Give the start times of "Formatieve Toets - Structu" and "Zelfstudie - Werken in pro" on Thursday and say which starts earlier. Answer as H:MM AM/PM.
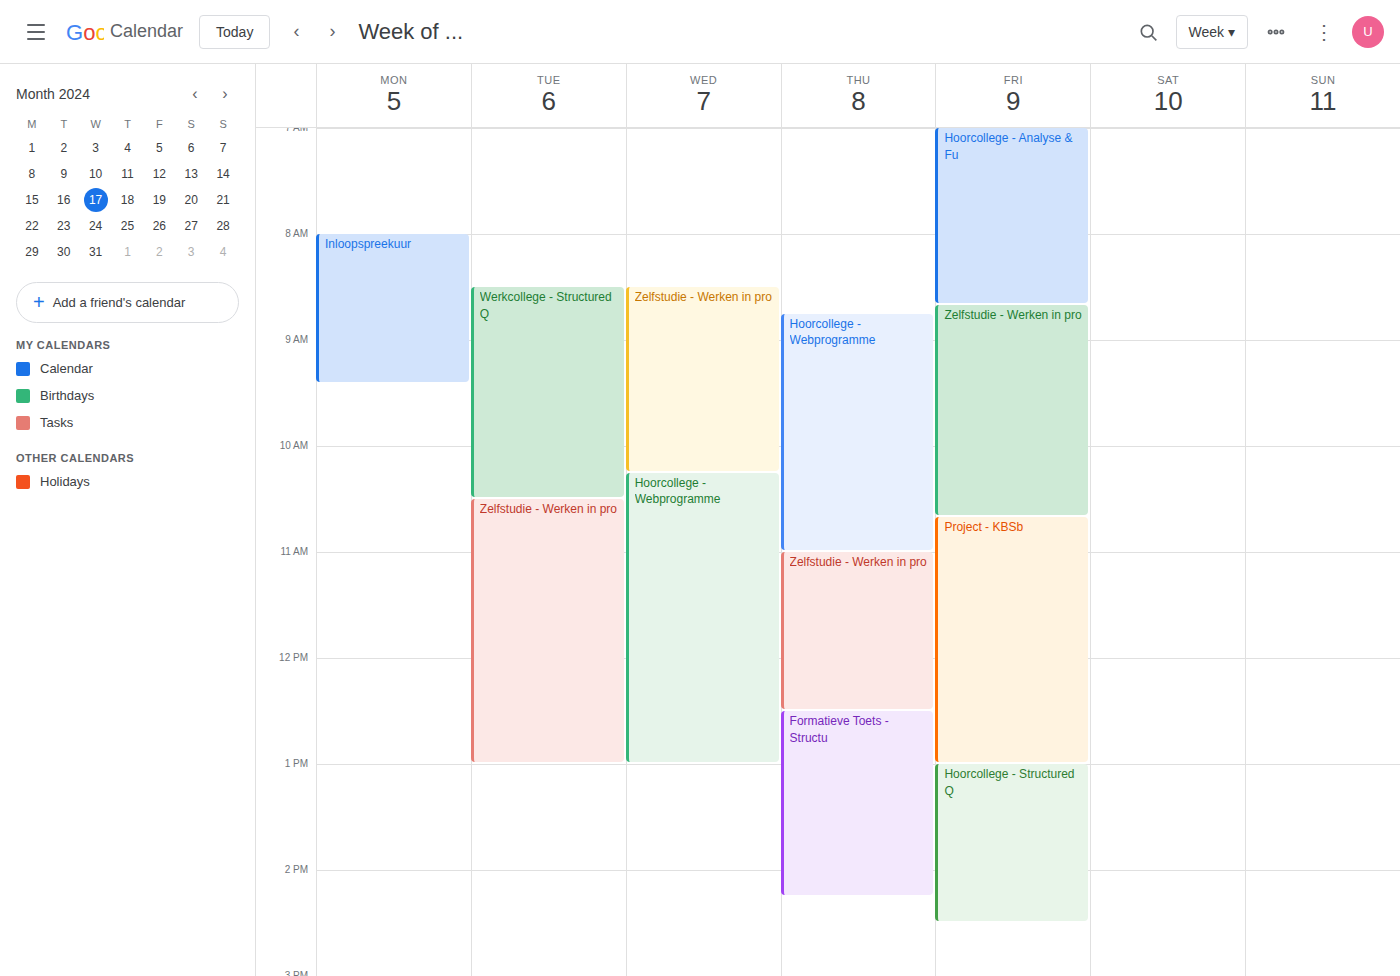
"Zelfstudie - Werken in pro" 11:00 AM; "Formatieve Toets - Structu" 12:30 PM.